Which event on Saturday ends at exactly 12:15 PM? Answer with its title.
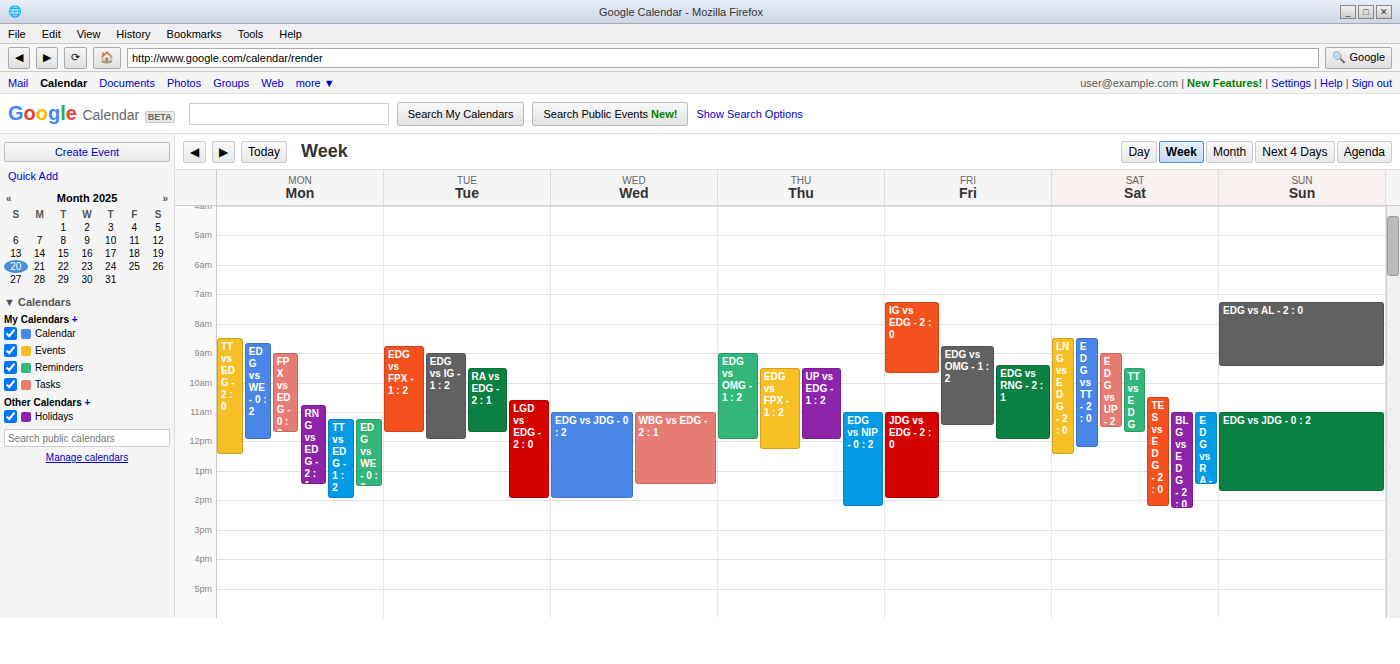
"EDG vs TT - 2 : 0"